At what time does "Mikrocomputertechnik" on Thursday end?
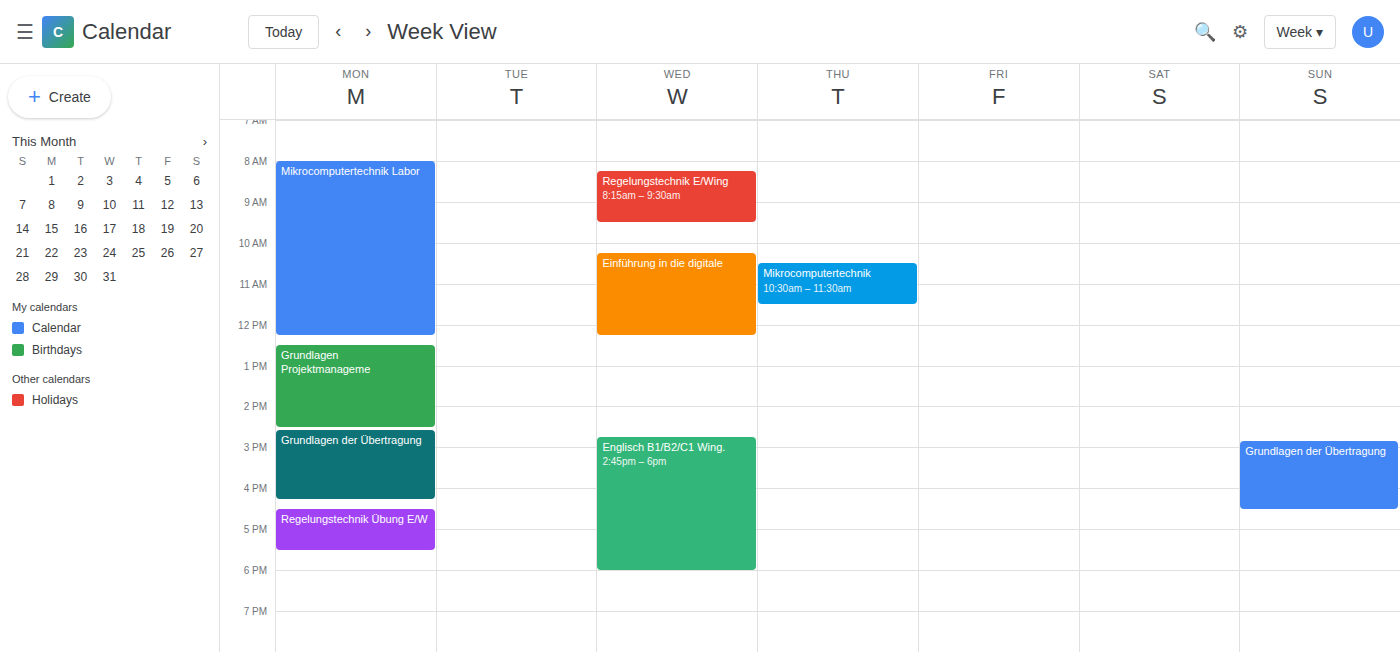
11:30 AM